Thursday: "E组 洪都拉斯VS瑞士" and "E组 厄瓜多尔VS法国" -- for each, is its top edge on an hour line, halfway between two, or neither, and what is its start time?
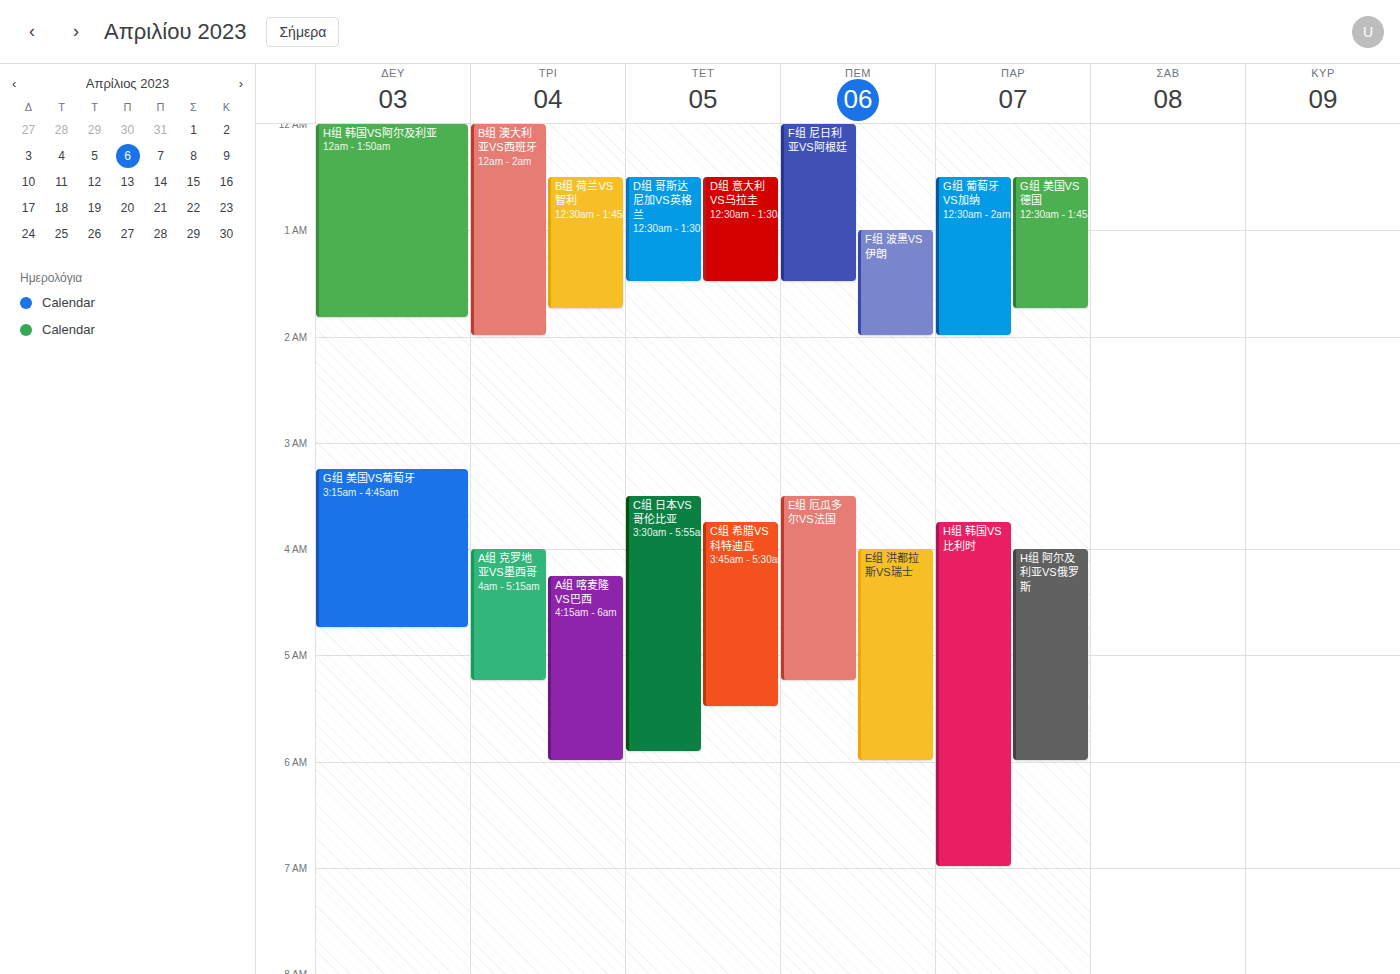
"E组 洪都拉斯VS瑞士": 04:00, exactly on the 04:00 line. "E组 厄瓜多尔VS法国": 03:30, halfway between the 03:00 and 04:00 lines.